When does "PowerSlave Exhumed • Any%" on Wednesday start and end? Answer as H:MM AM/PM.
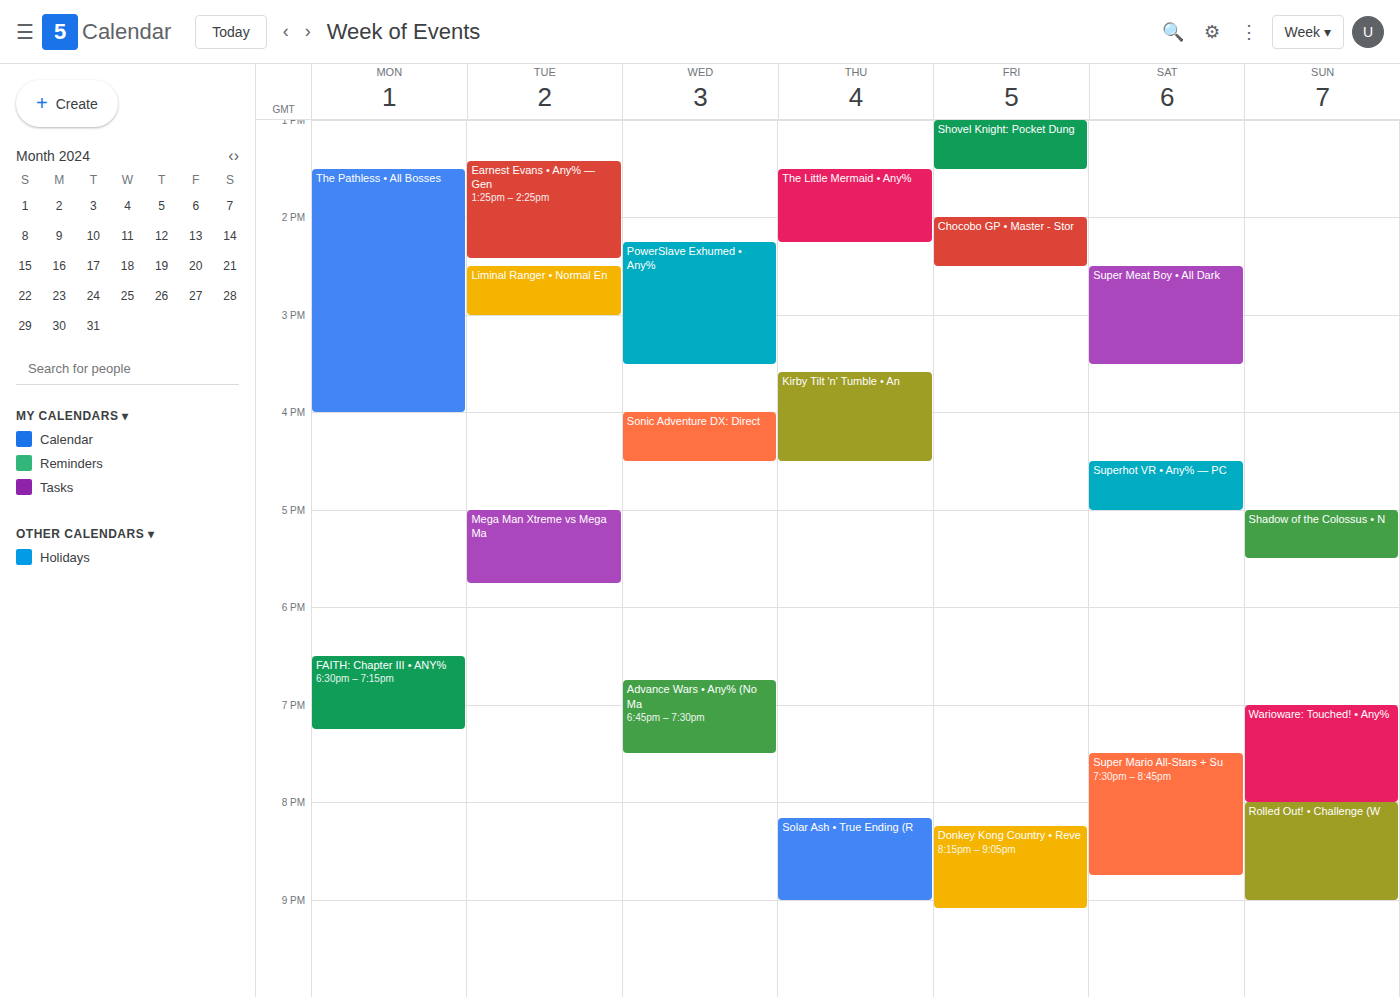
2:15 PM to 3:30 PM